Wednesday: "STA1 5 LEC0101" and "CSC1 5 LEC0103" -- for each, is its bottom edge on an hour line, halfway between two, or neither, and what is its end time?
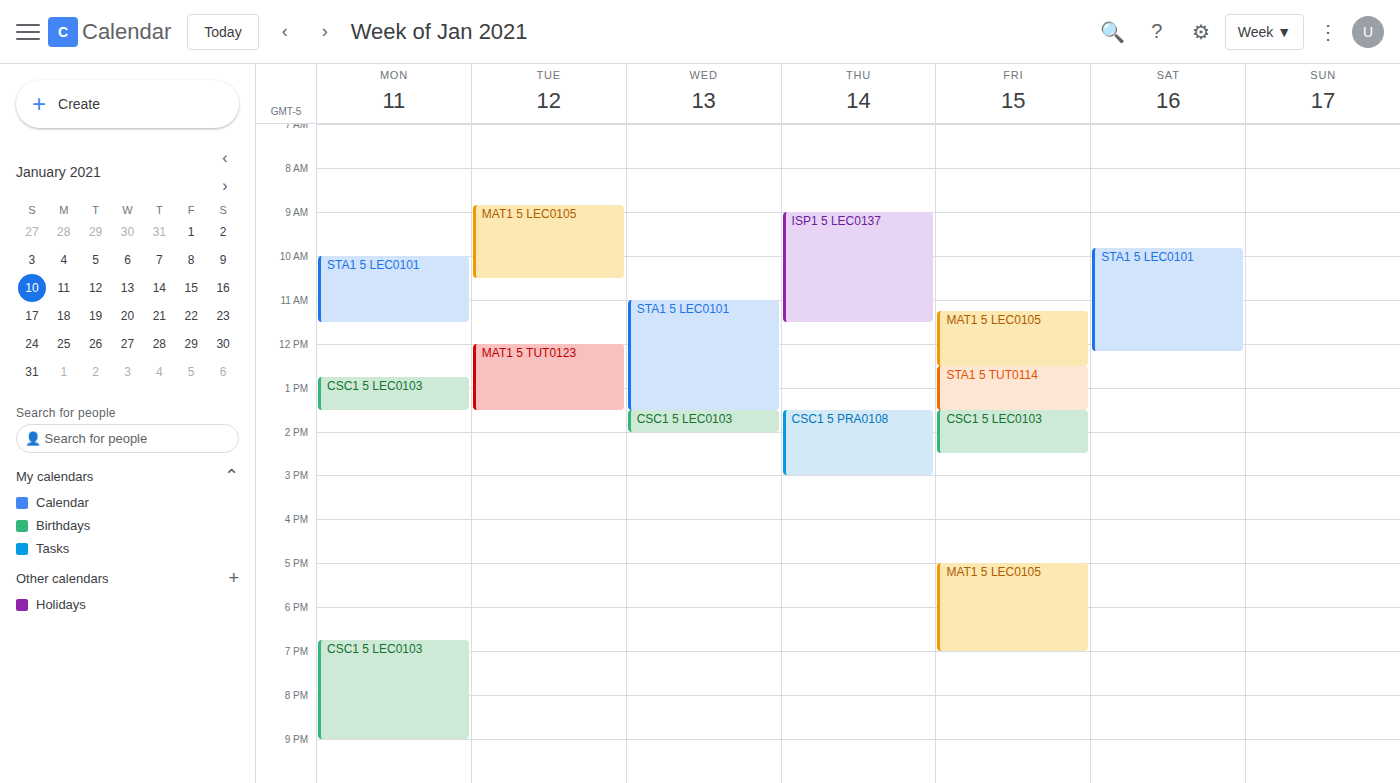
"STA1 5 LEC0101": 1:30 PM, halfway between the 1 PM and 2 PM lines. "CSC1 5 LEC0103": 2:00 PM, exactly on the 2 PM line.